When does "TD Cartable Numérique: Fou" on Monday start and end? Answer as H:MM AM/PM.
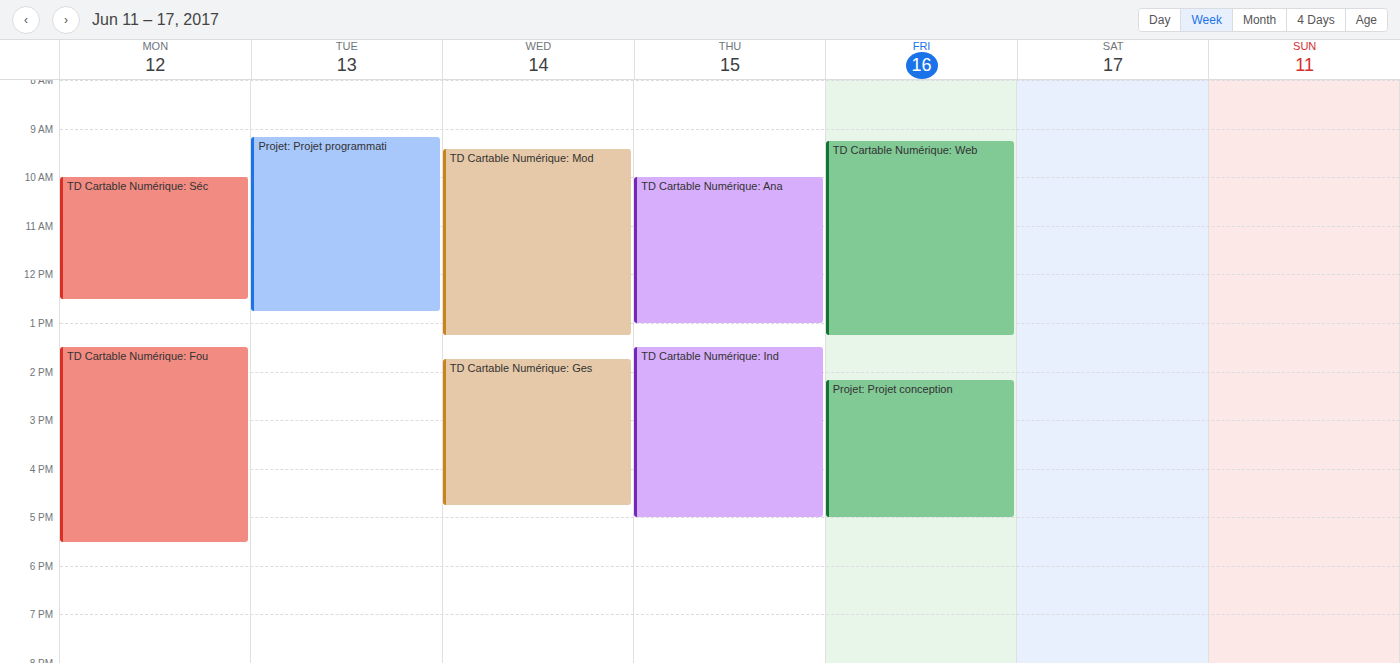
1:30 PM to 5:30 PM